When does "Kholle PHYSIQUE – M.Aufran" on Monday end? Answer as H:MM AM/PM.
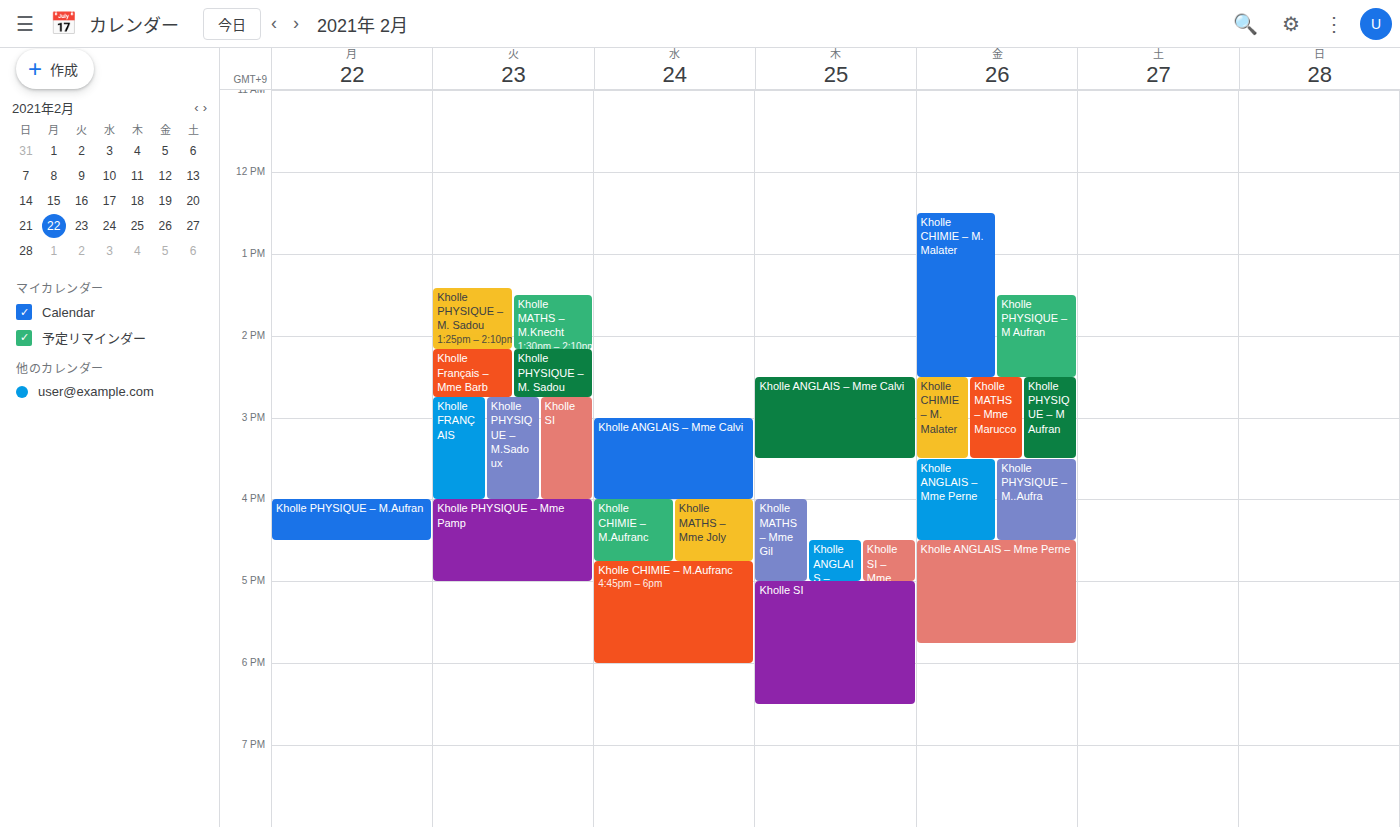
4:30 PM